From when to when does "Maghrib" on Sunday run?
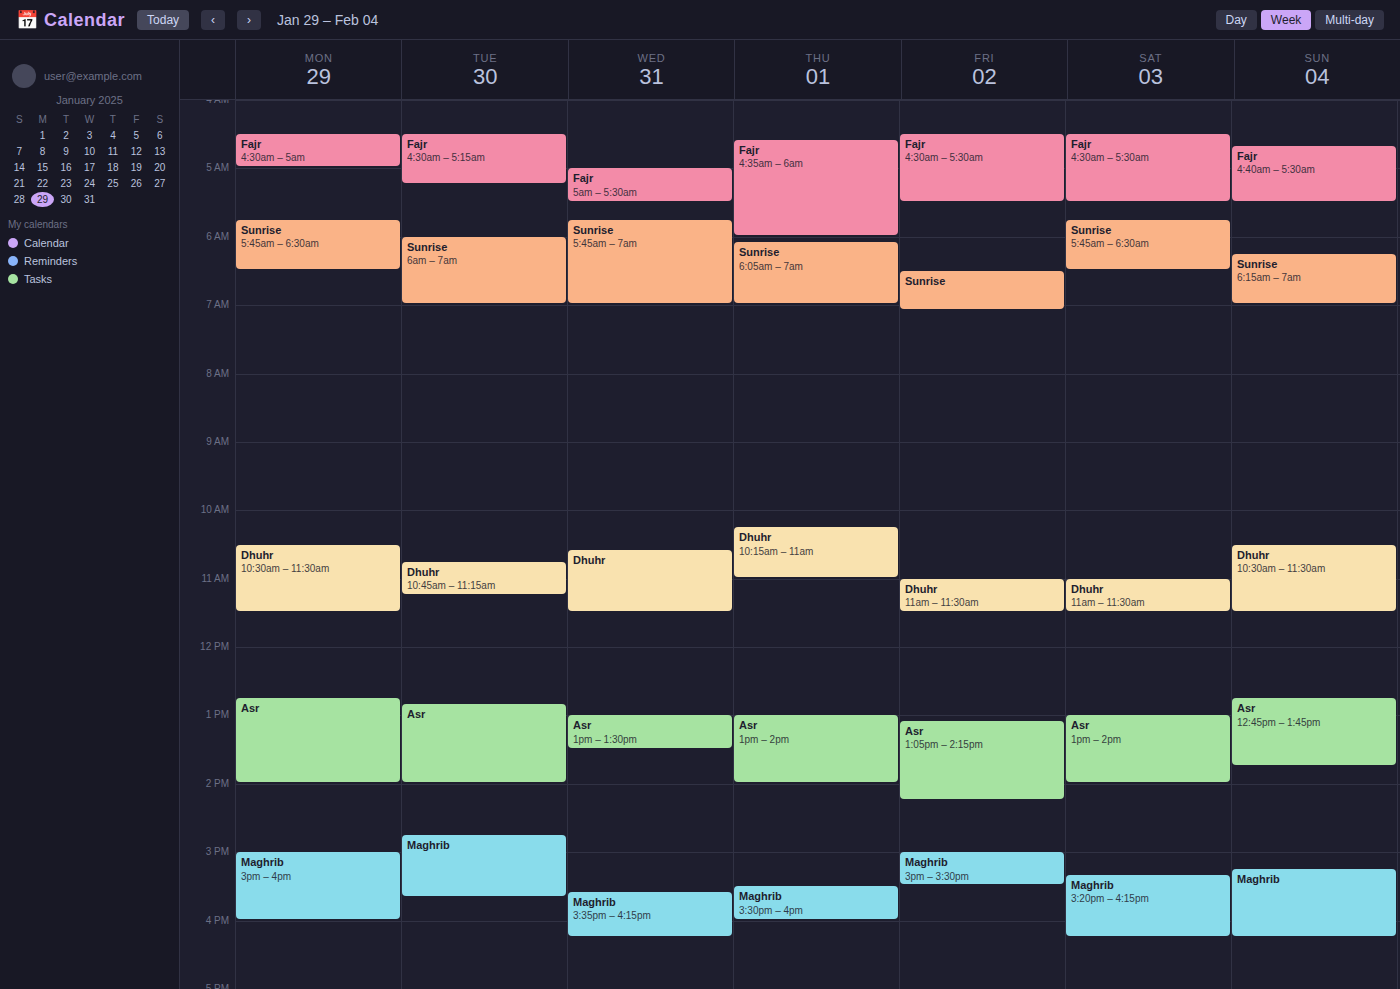
3:15 PM to 4:15 PM